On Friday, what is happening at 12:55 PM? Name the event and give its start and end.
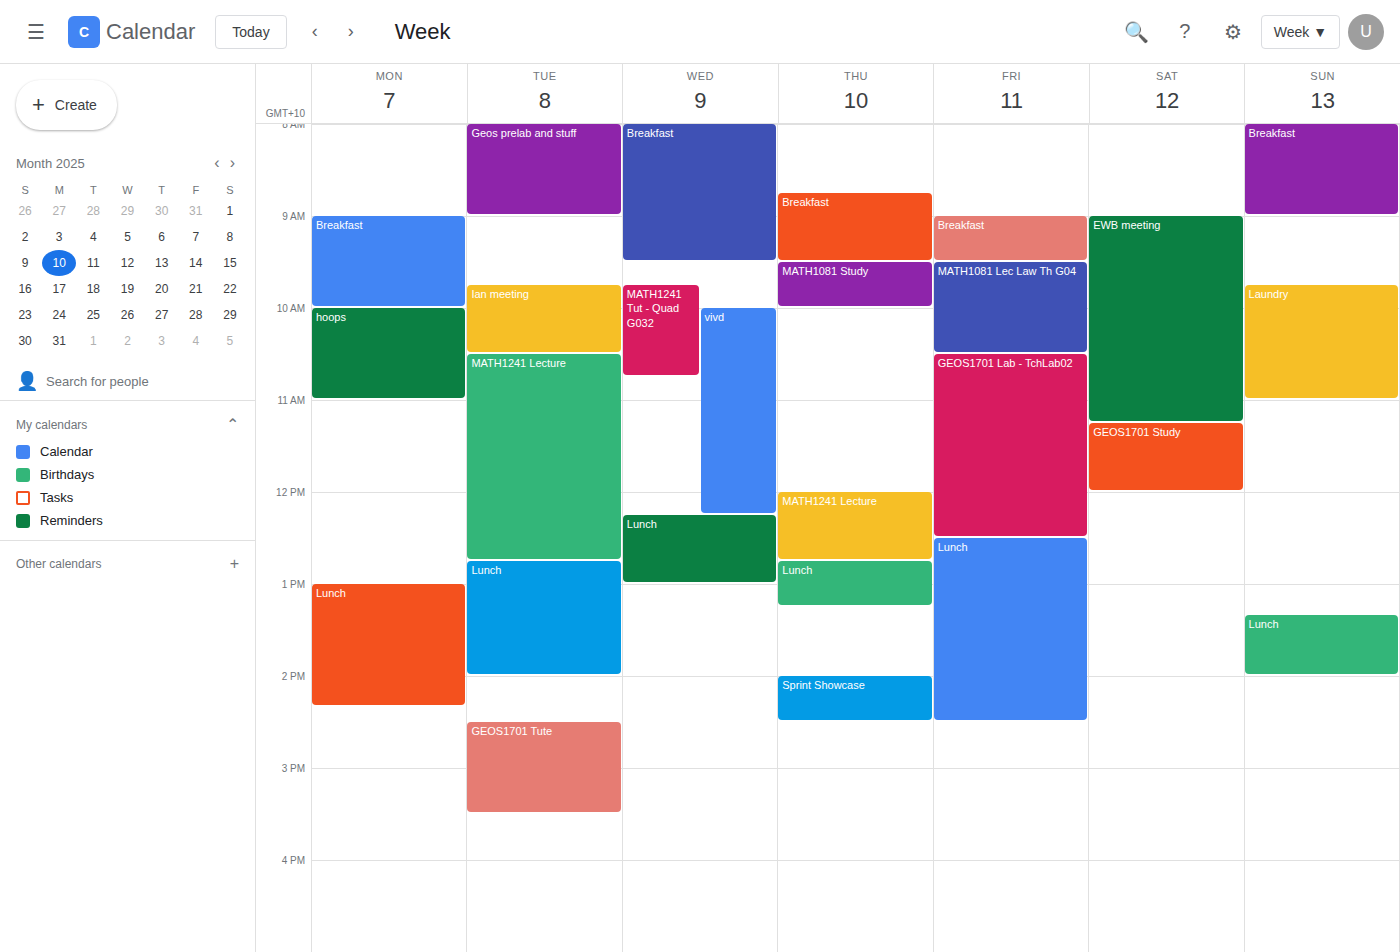
"Lunch", 12:30 PM to 2:30 PM